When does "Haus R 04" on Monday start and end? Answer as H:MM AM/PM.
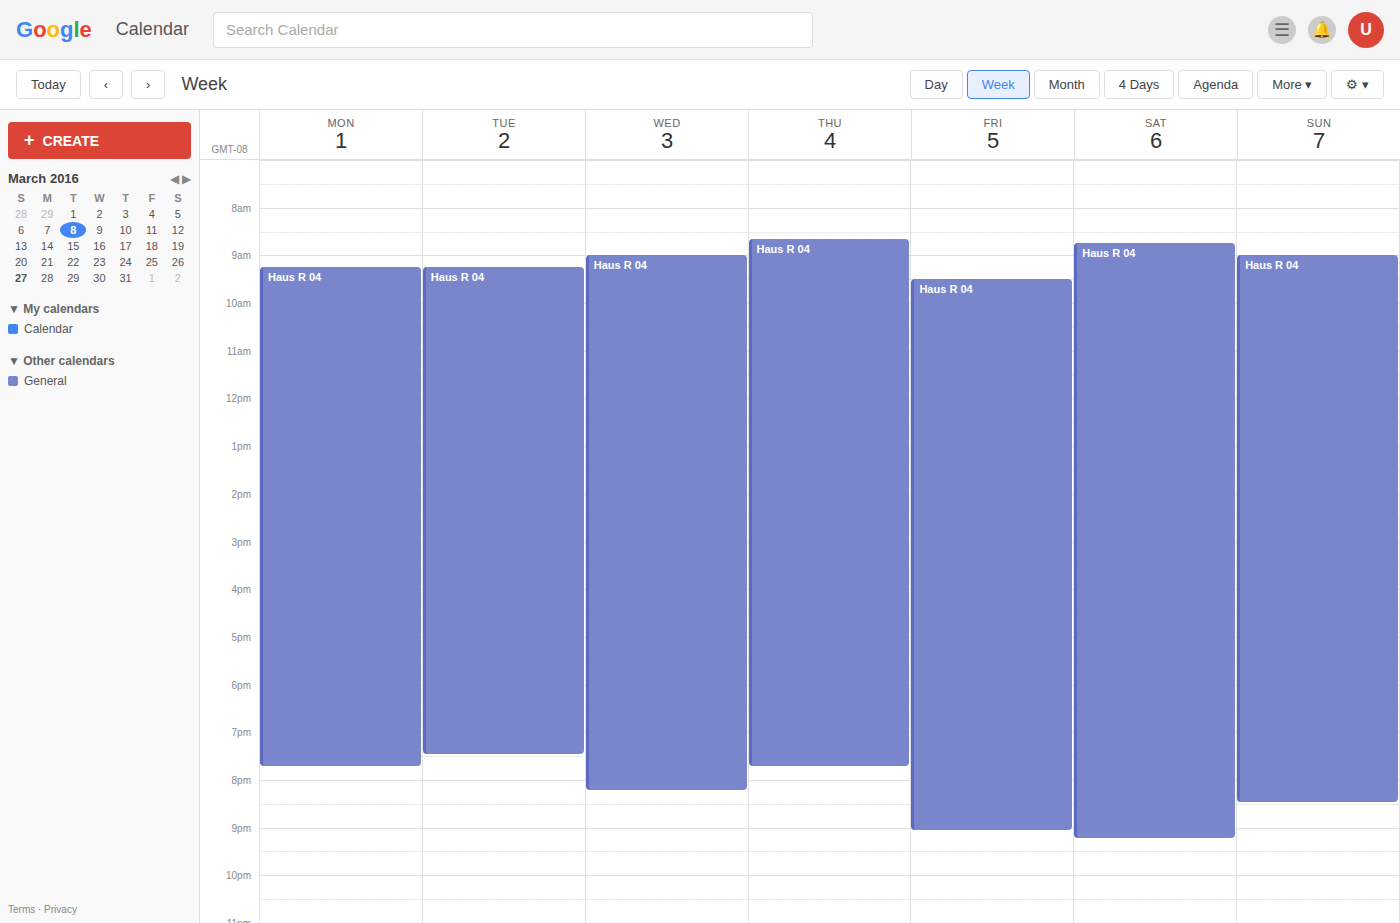
9:15 AM to 7:45 PM